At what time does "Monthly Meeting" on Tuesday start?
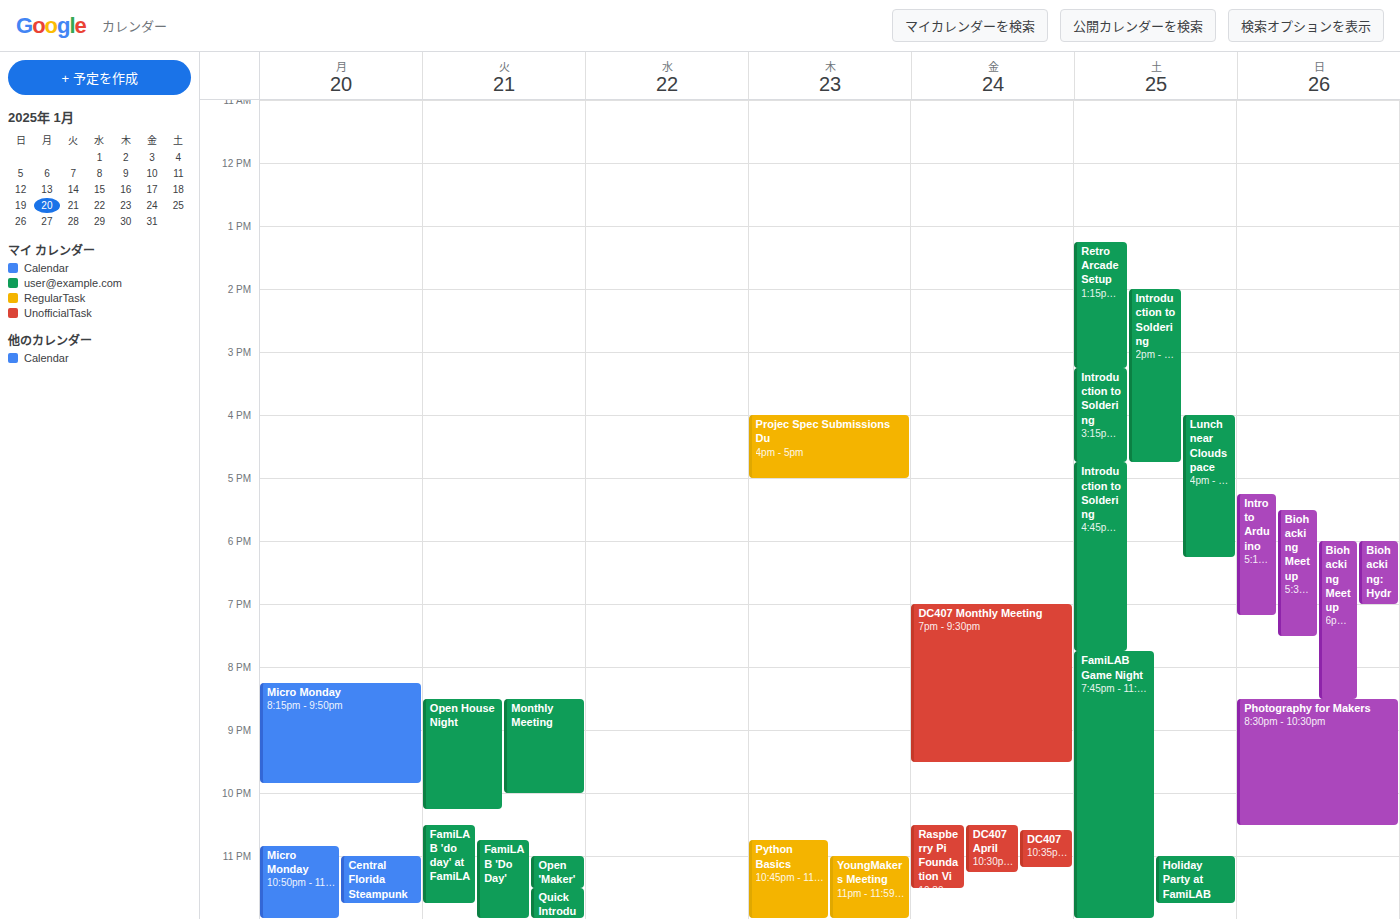
8:30 PM